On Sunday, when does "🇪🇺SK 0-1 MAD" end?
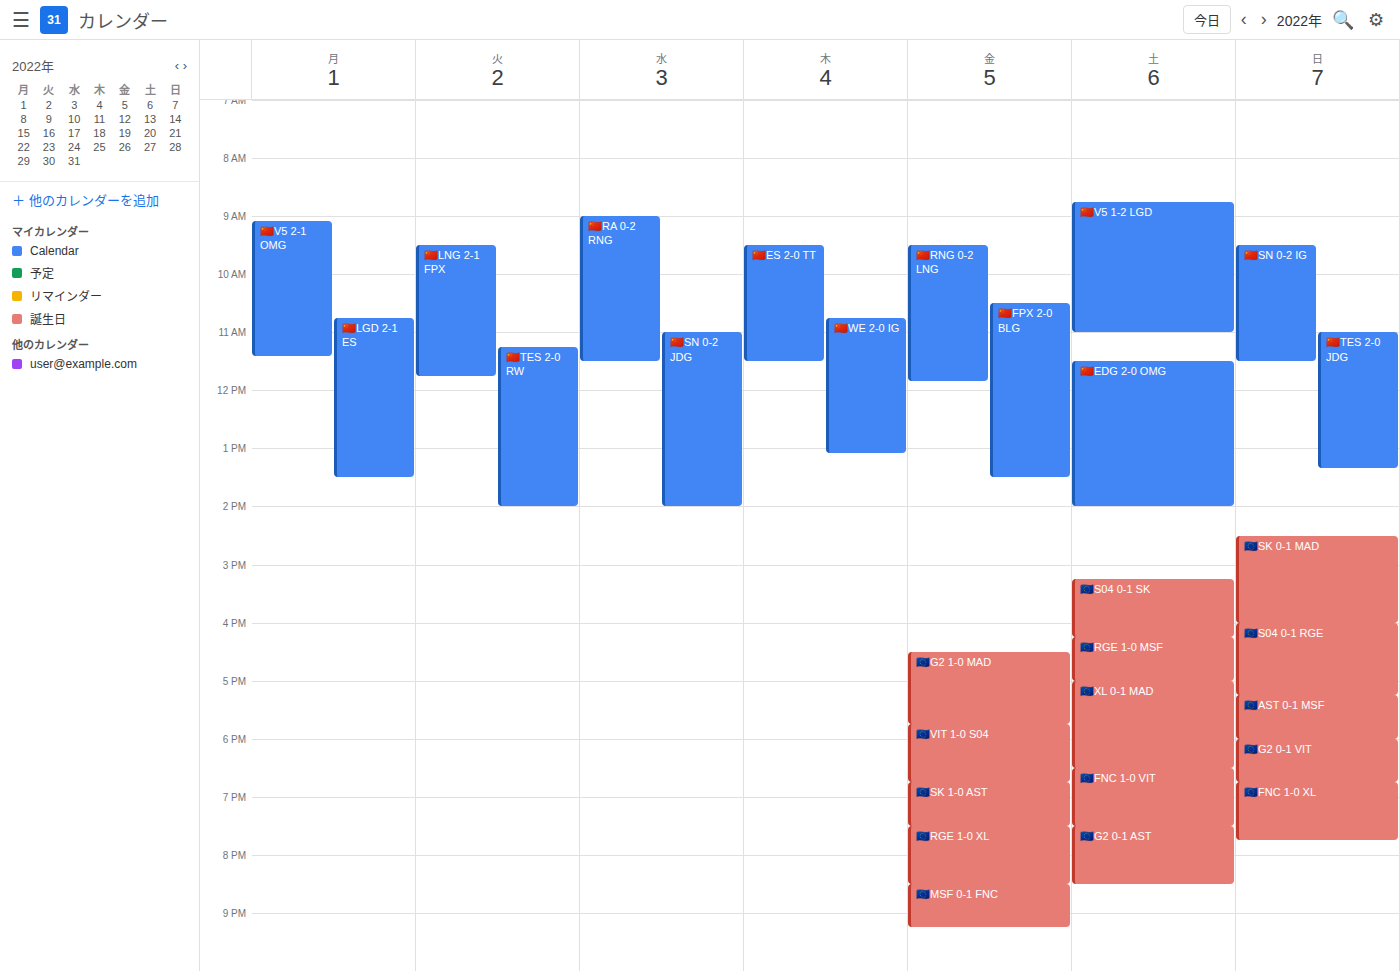
16:00